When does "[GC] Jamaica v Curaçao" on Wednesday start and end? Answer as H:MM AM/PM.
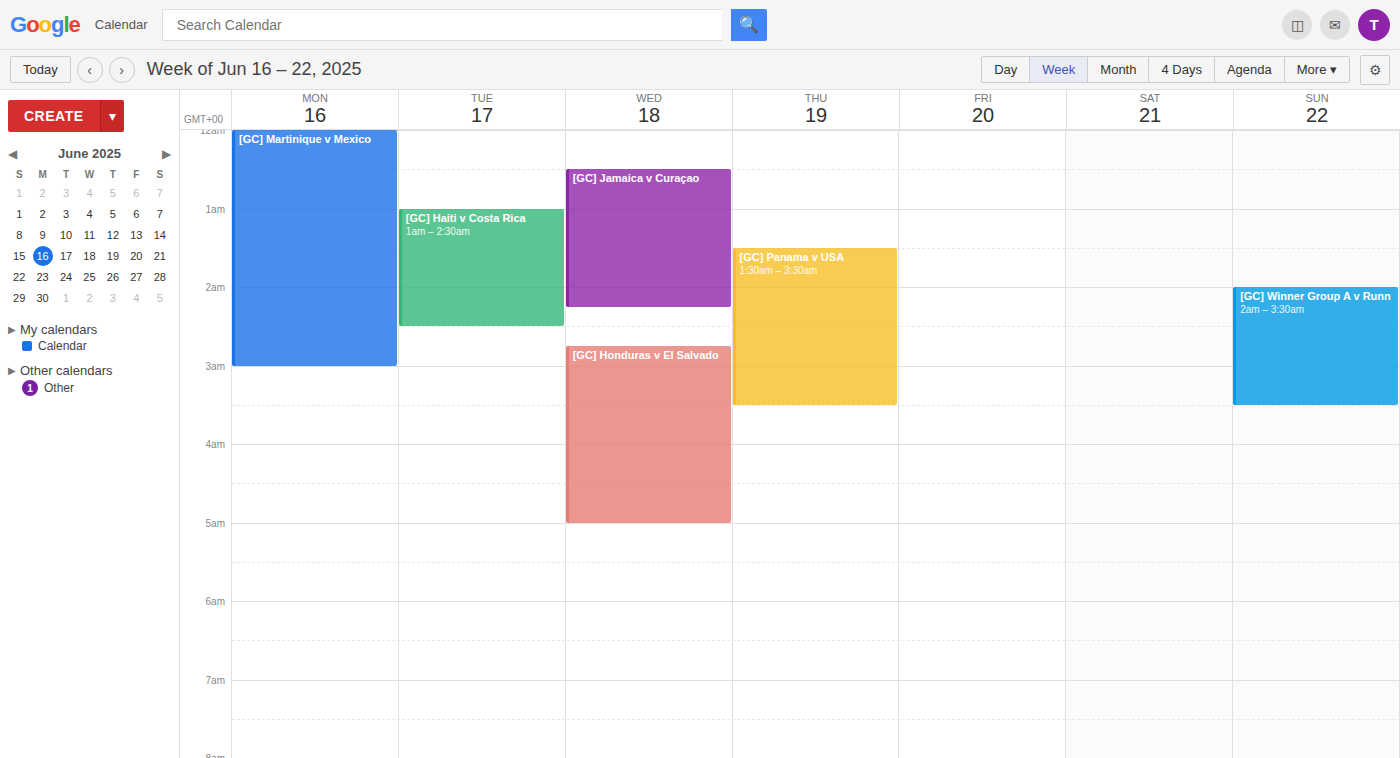
12:30 AM to 2:15 AM